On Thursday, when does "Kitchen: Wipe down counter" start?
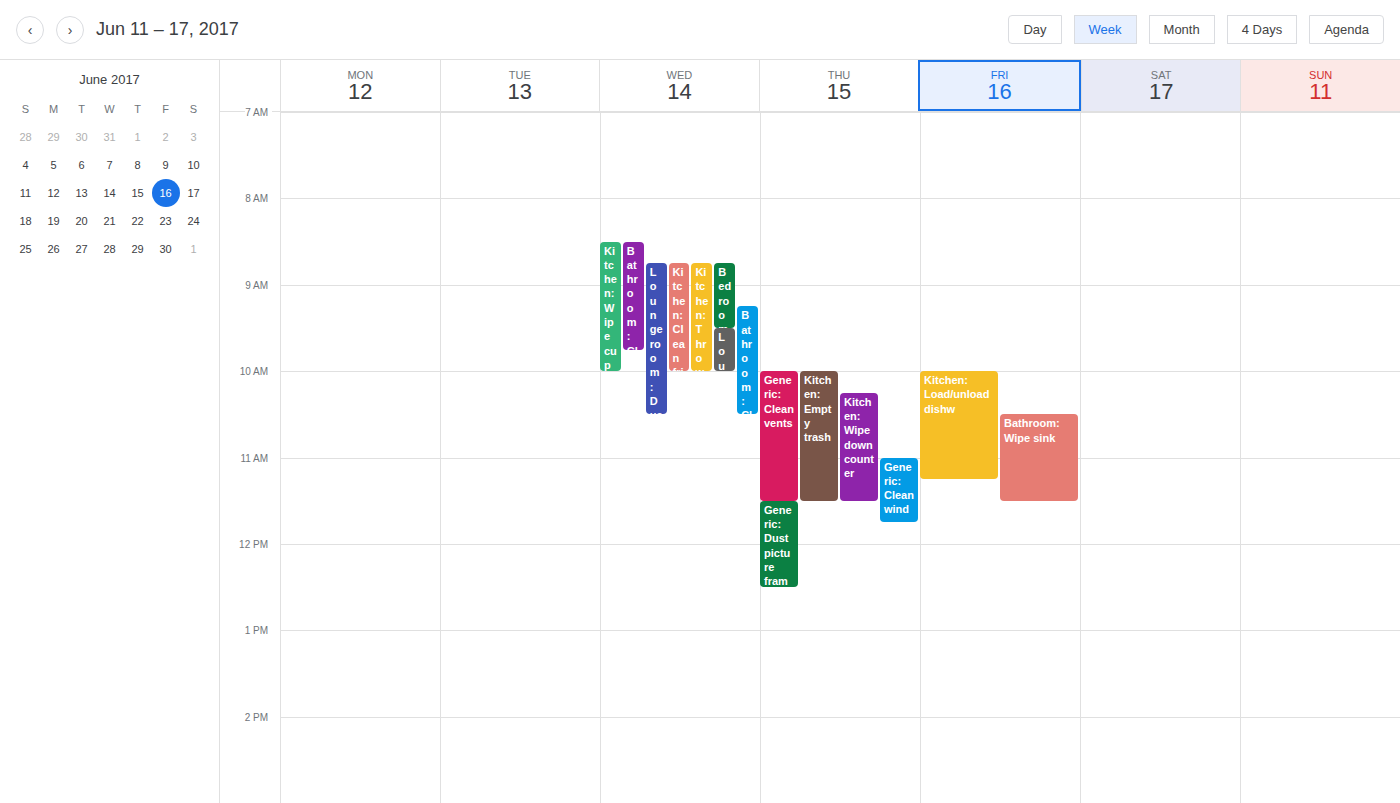
10:15 AM